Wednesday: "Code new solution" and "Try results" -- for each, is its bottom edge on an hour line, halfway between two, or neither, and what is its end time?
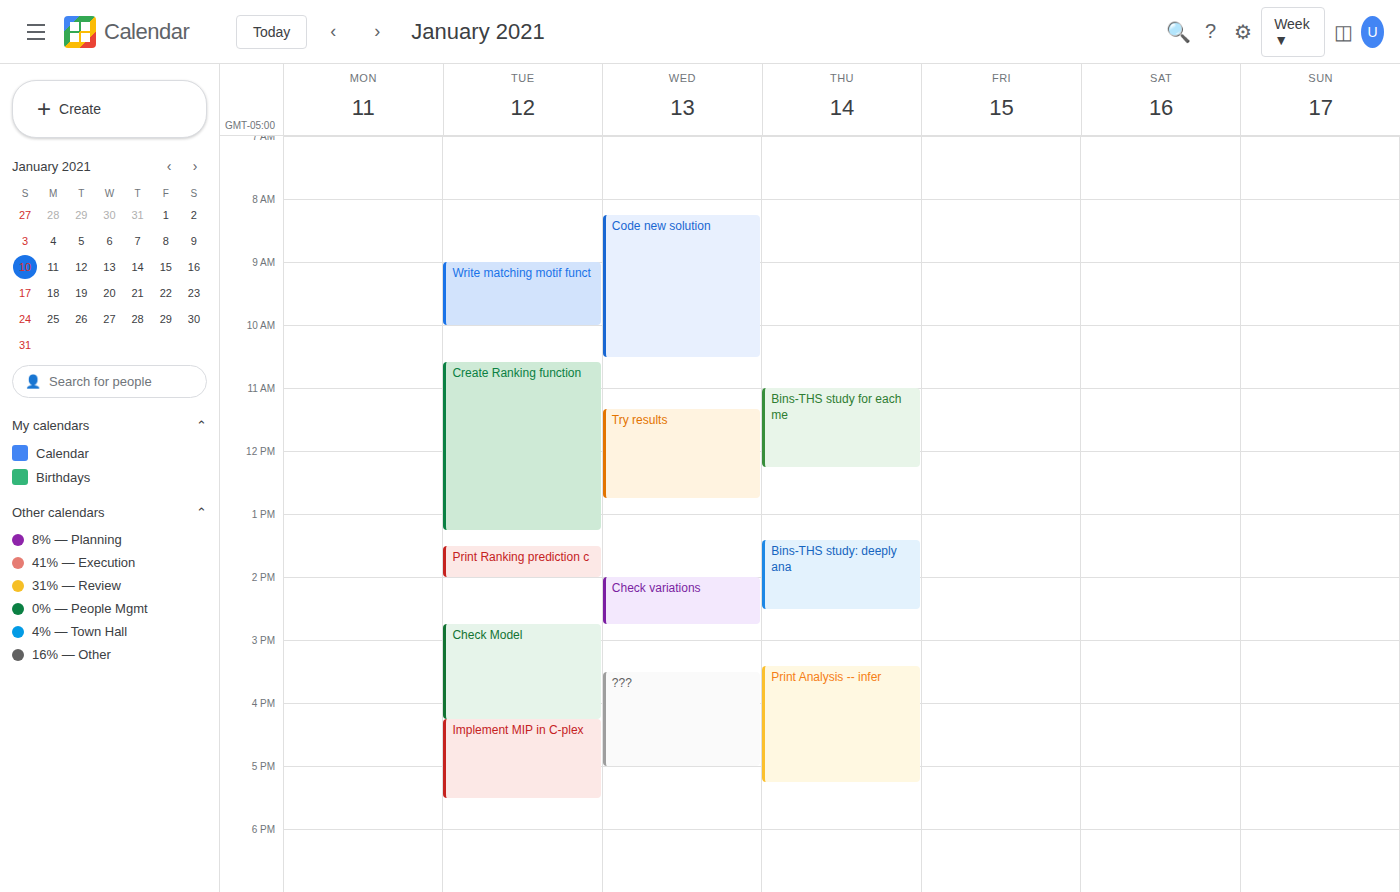
"Code new solution": 10:30, halfway between the 10:00 and 11:00 lines. "Try results": 12:45, neither: three quarters of the way from the 12:00 line to the 13:00 line.